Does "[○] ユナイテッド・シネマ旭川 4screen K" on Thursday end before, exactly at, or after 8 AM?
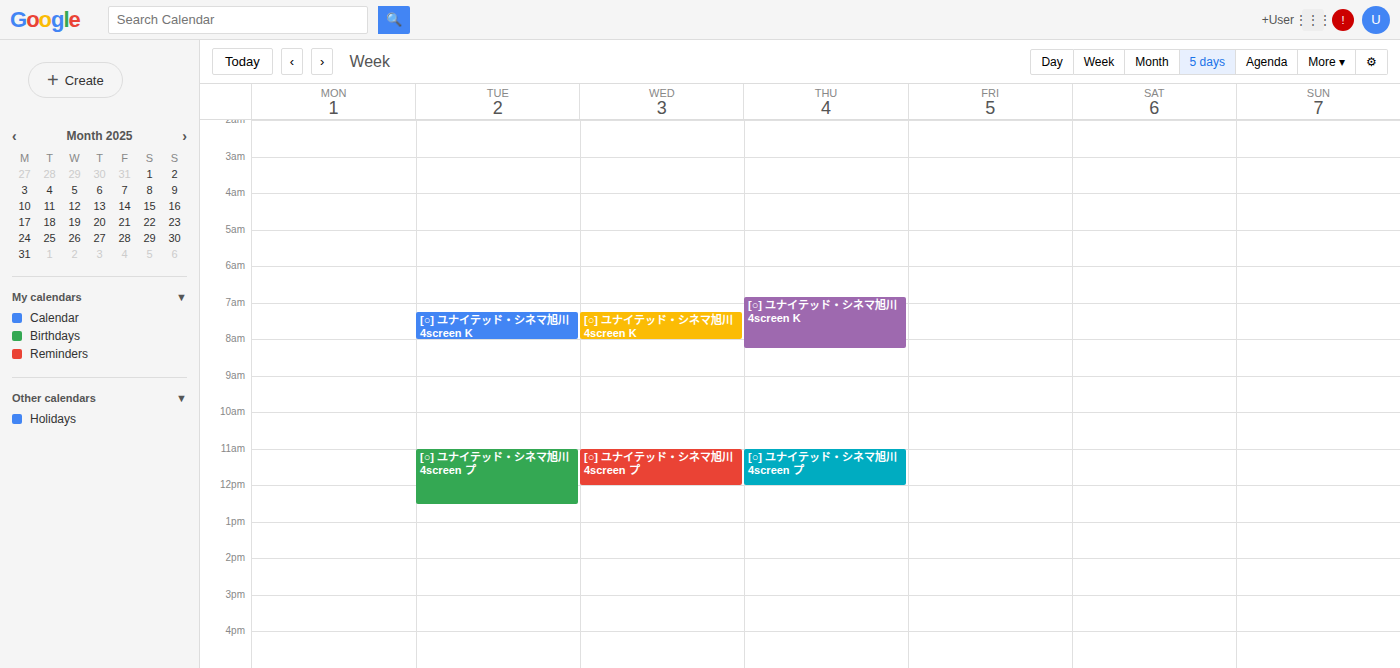
8:15 AM -- after 8 AM, 15 minutes below the 8 AM line.